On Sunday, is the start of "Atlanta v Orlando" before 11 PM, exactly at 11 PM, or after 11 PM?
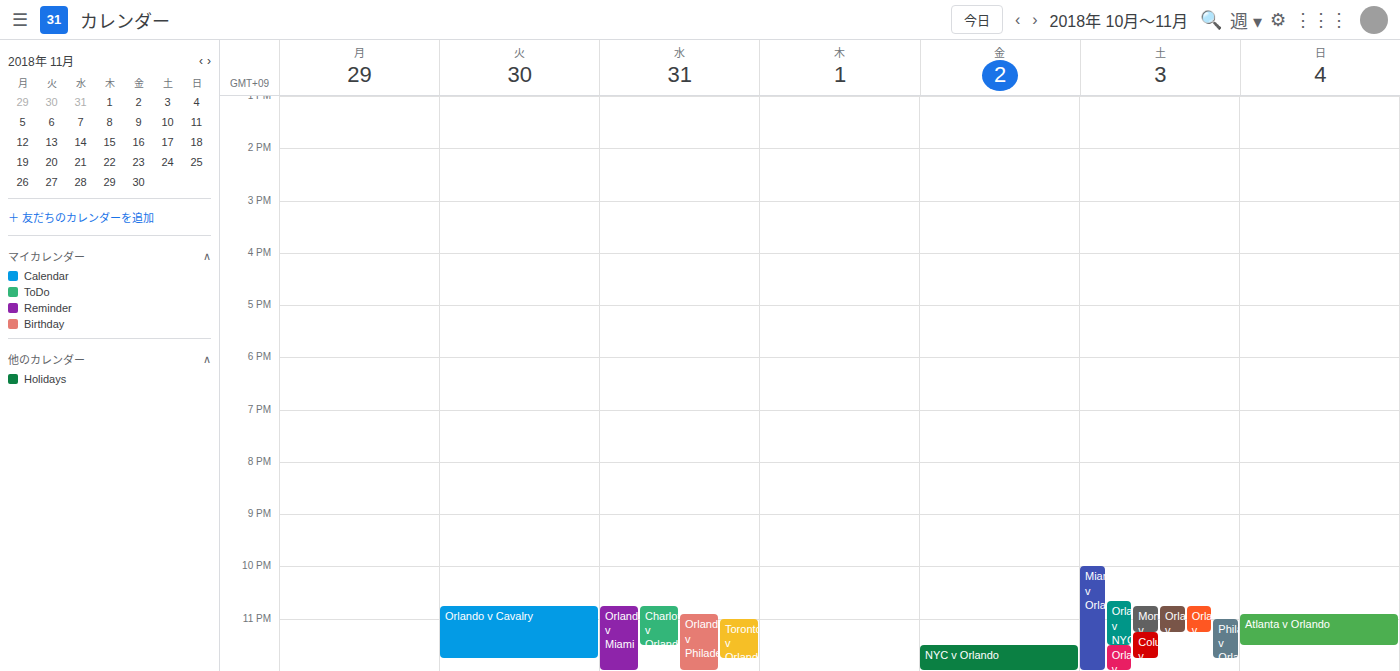
10:55 PM -- before 11 PM, 5 minutes above the 11 PM line.